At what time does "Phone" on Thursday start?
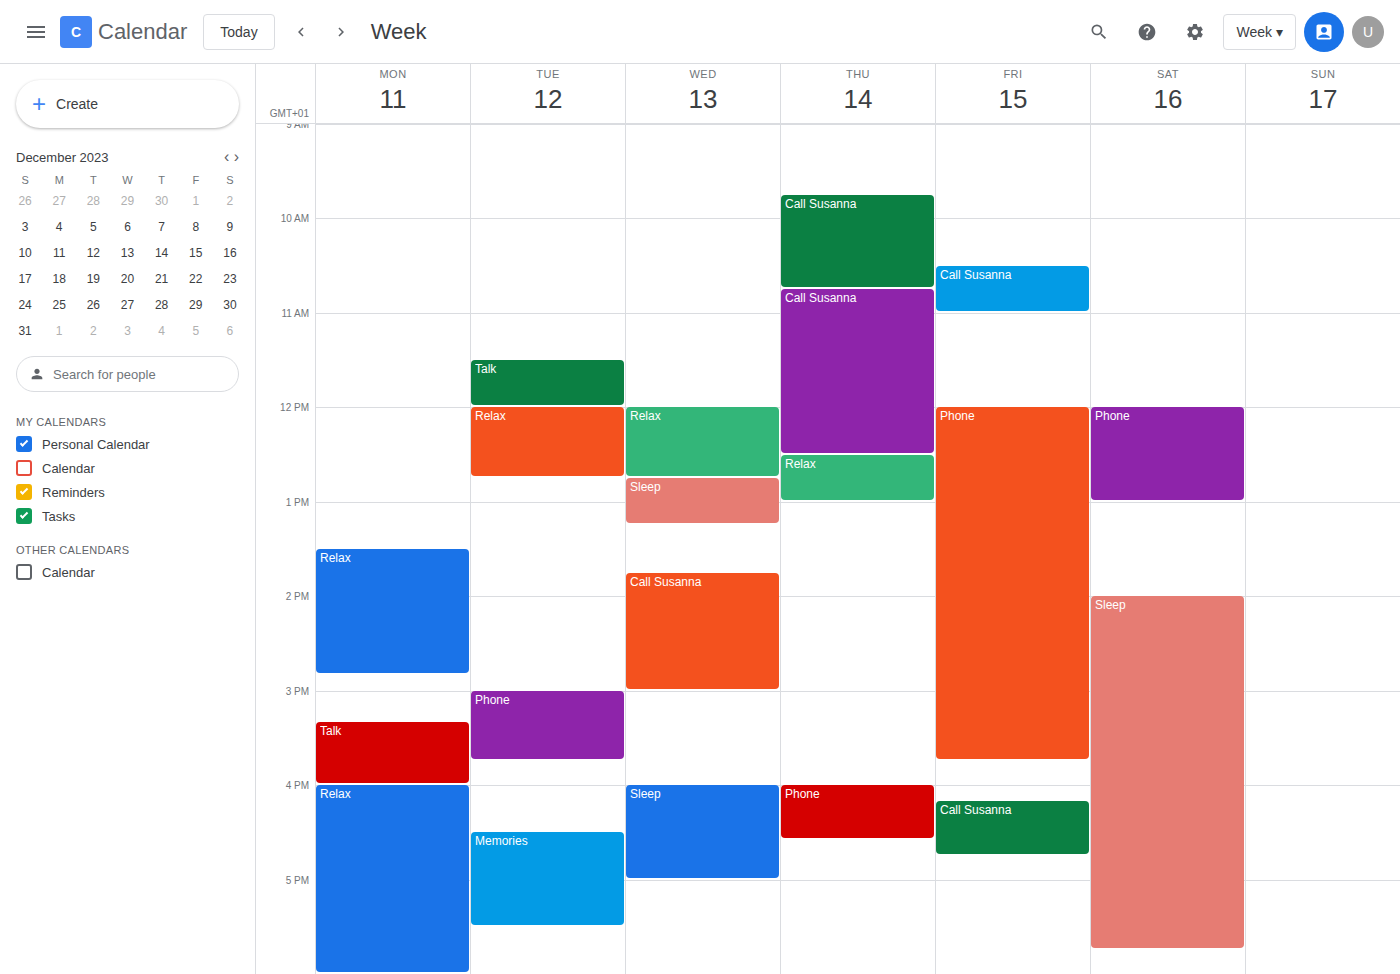
4:00 PM